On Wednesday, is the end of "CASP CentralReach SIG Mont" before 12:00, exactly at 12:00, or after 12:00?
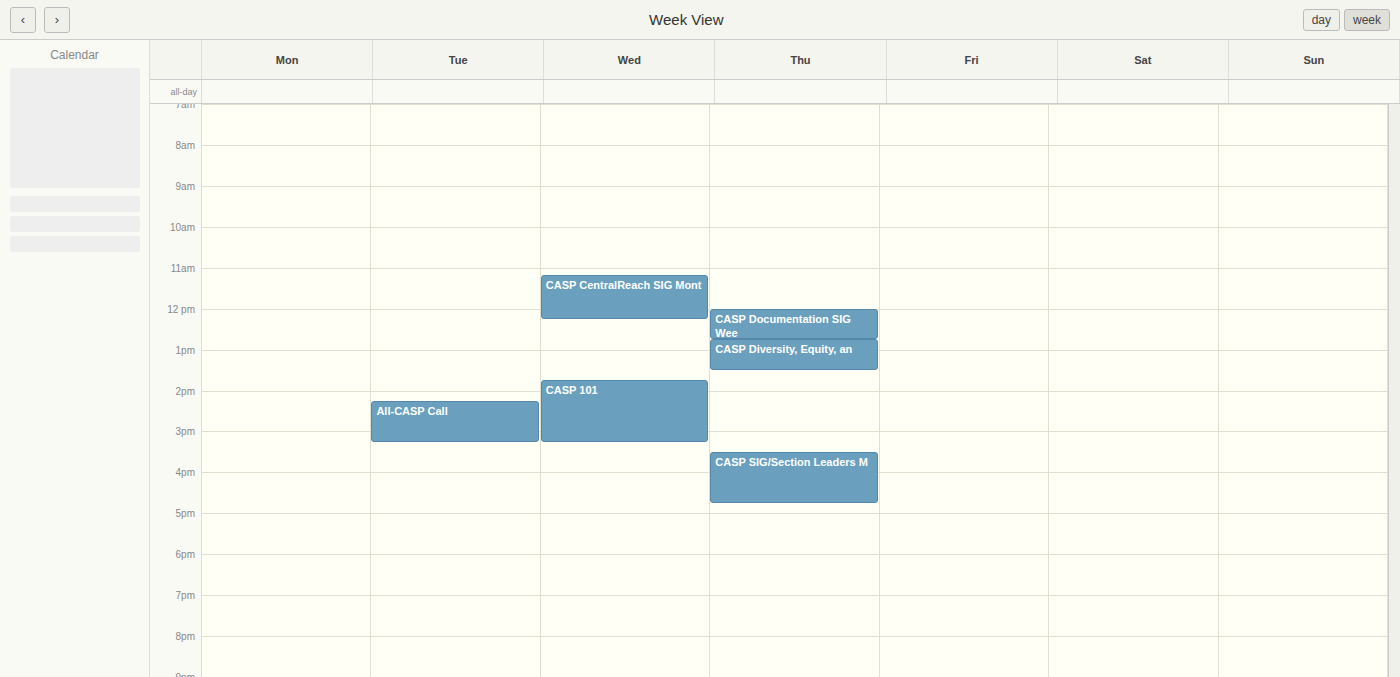
12:15 -- after 12:00, 15 minutes below the 12:00 line.